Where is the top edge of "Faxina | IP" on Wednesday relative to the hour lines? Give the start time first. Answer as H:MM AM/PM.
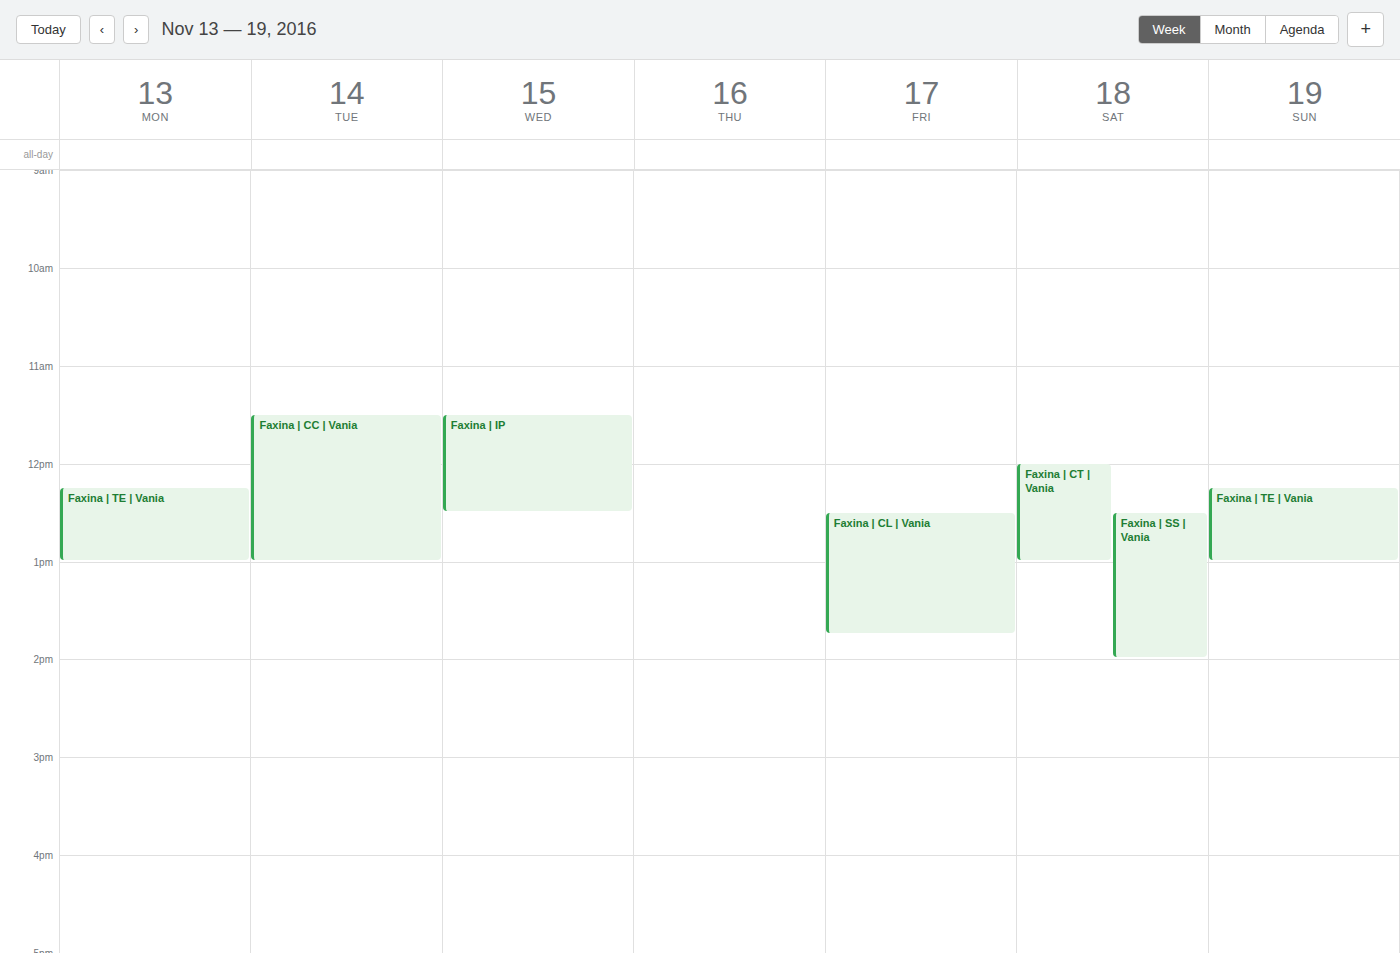
11:30 AM -- halfway between the 11 AM and 12 PM lines.